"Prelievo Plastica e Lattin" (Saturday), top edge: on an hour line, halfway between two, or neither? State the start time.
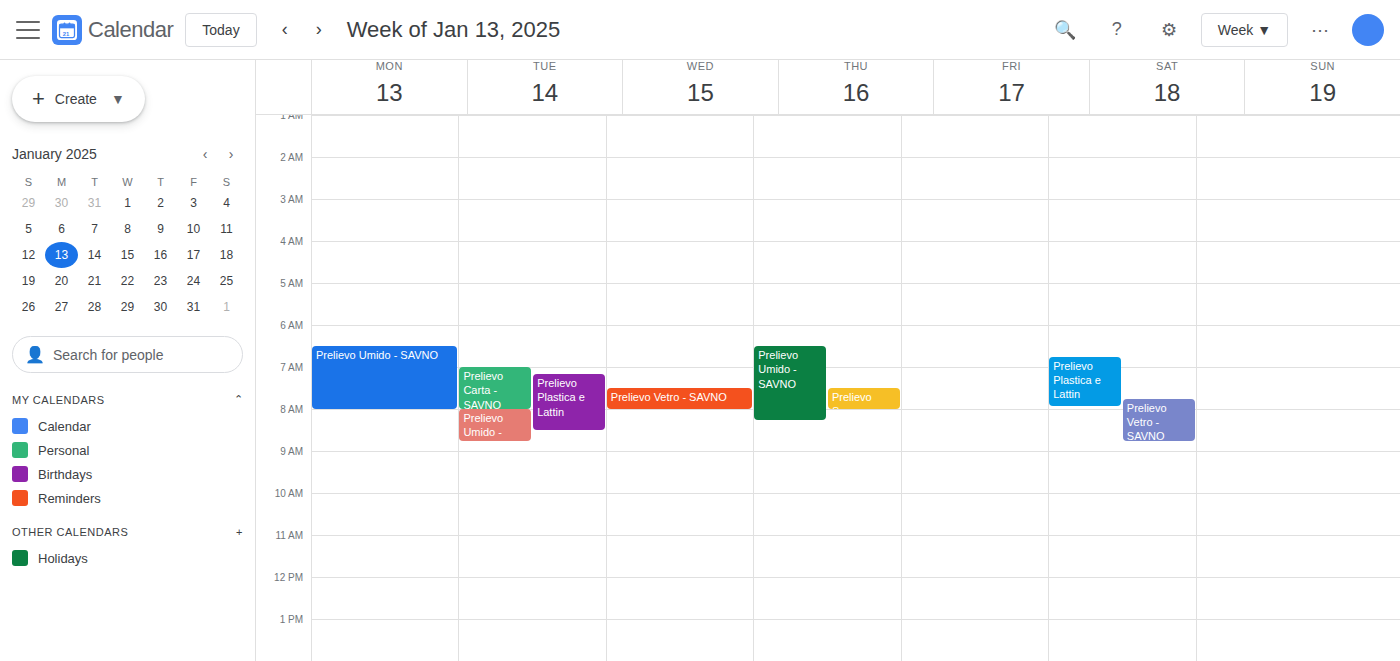
6:45 AM -- neither: three quarters of the way from the 6 AM line to the 7 AM line.